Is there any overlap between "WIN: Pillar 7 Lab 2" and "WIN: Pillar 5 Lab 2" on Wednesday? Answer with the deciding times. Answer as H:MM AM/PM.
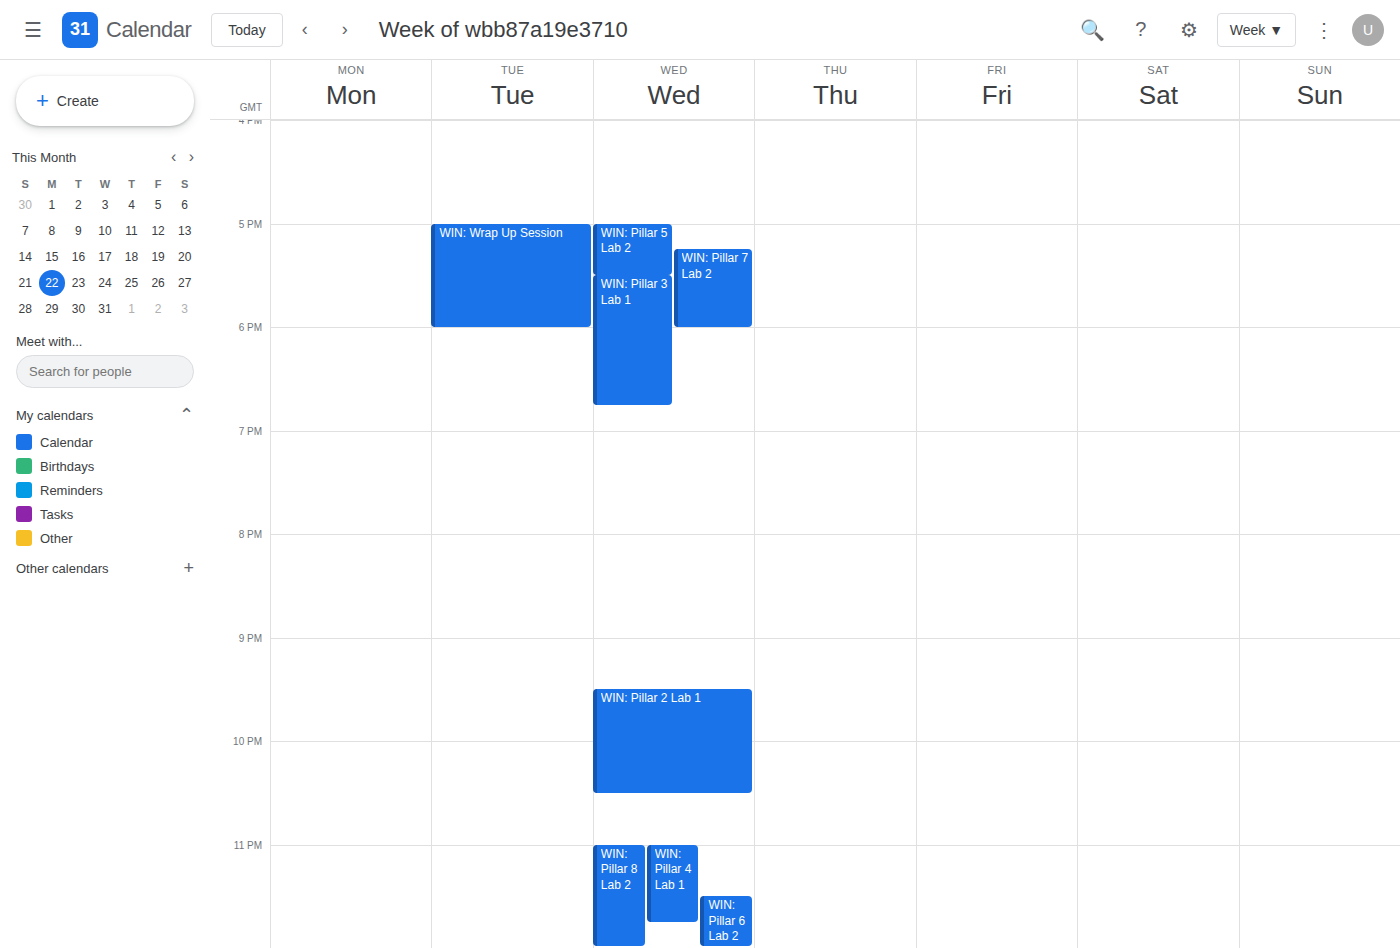
"WIN: Pillar 7 Lab 2" starts at 5:15 PM, before "WIN: Pillar 5 Lab 2" ends at 5:30 PM -- they overlap.